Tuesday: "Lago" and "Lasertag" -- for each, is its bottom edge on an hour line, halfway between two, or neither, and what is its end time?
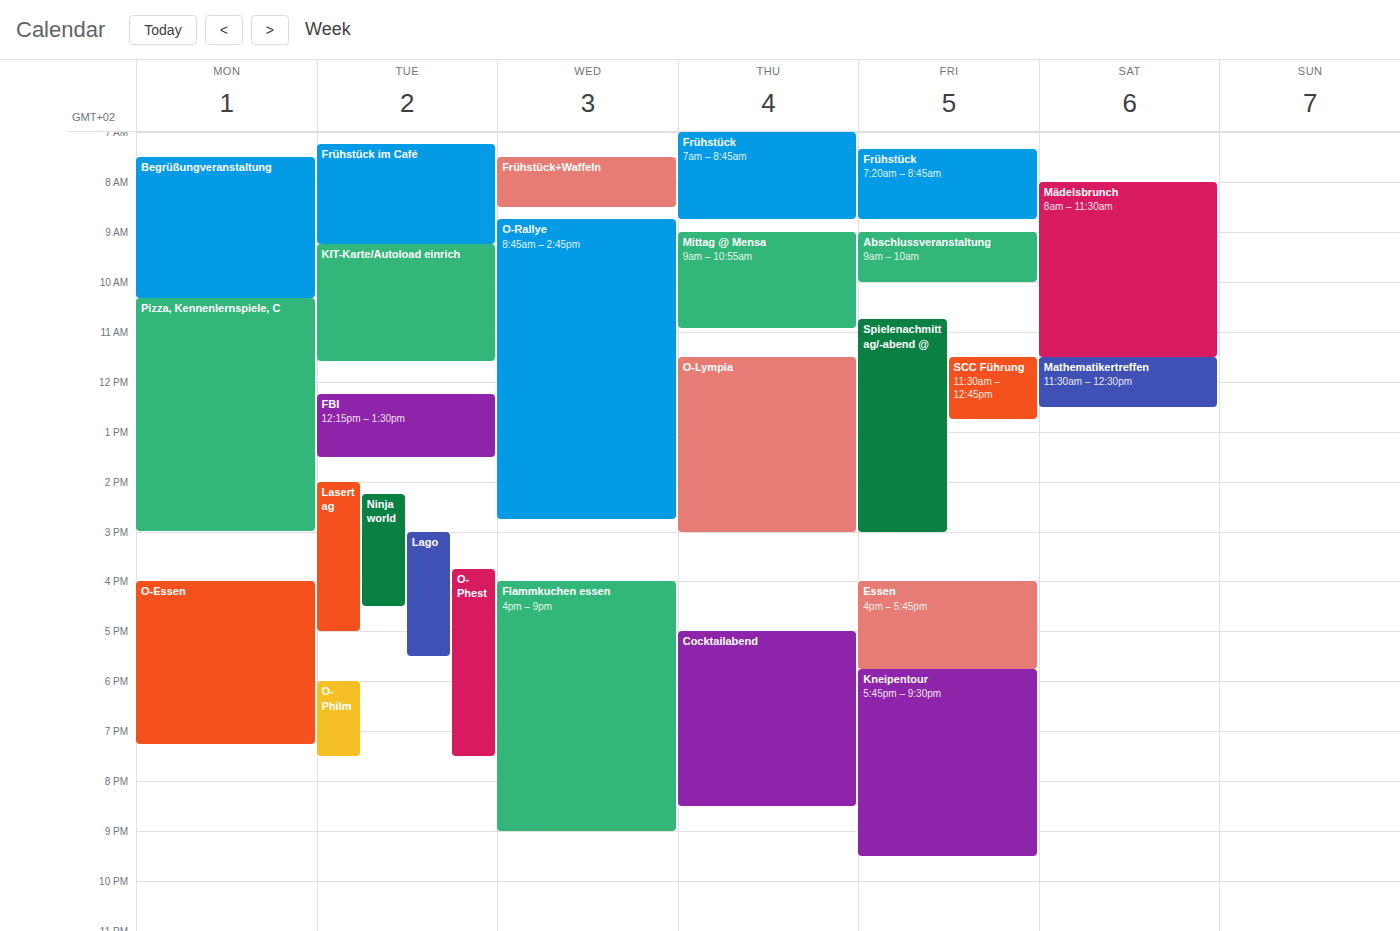
"Lago": 5:30 PM, halfway between the 5 PM and 6 PM lines. "Lasertag": 5:00 PM, exactly on the 5 PM line.